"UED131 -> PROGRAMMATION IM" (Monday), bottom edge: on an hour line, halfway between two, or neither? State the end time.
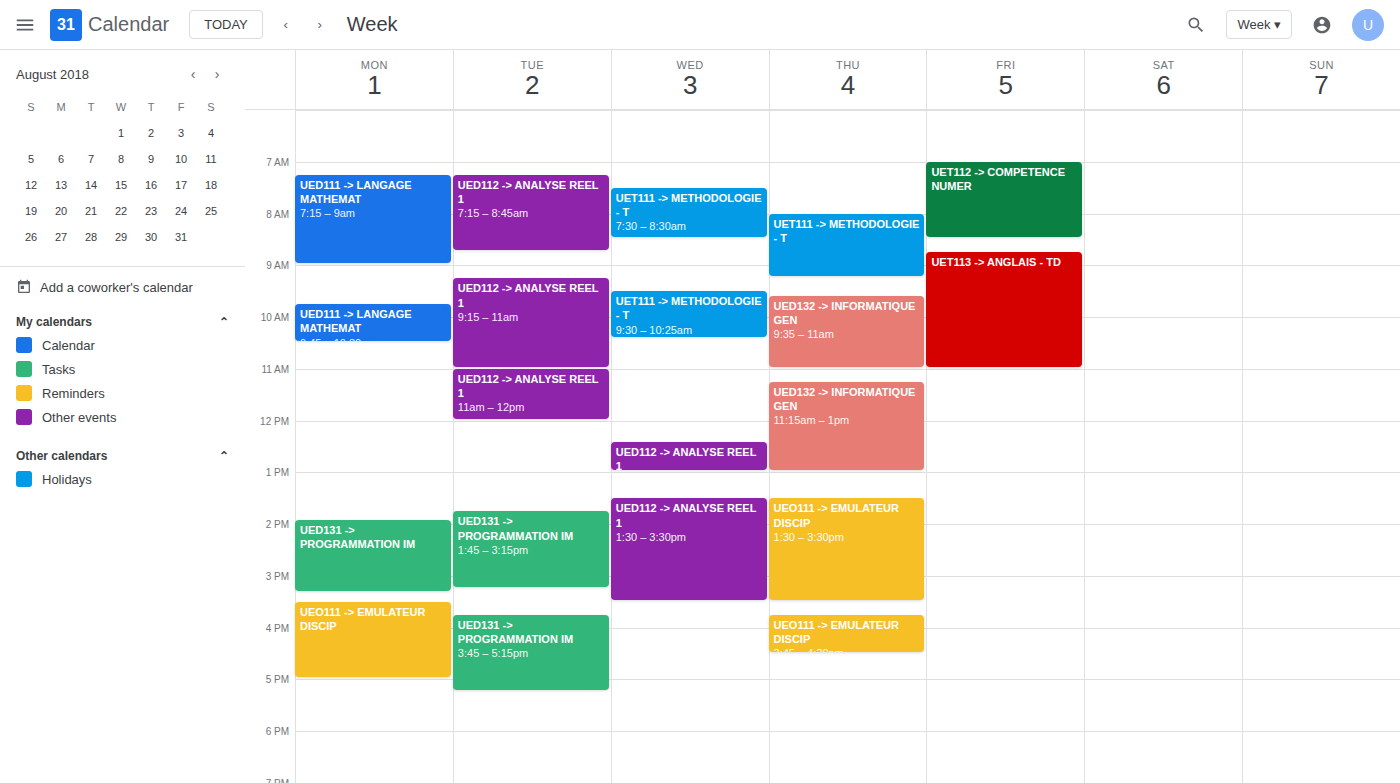
3:20 PM -- neither: 20 minutes below the 3 PM line and 40 minutes above the 4 PM line.